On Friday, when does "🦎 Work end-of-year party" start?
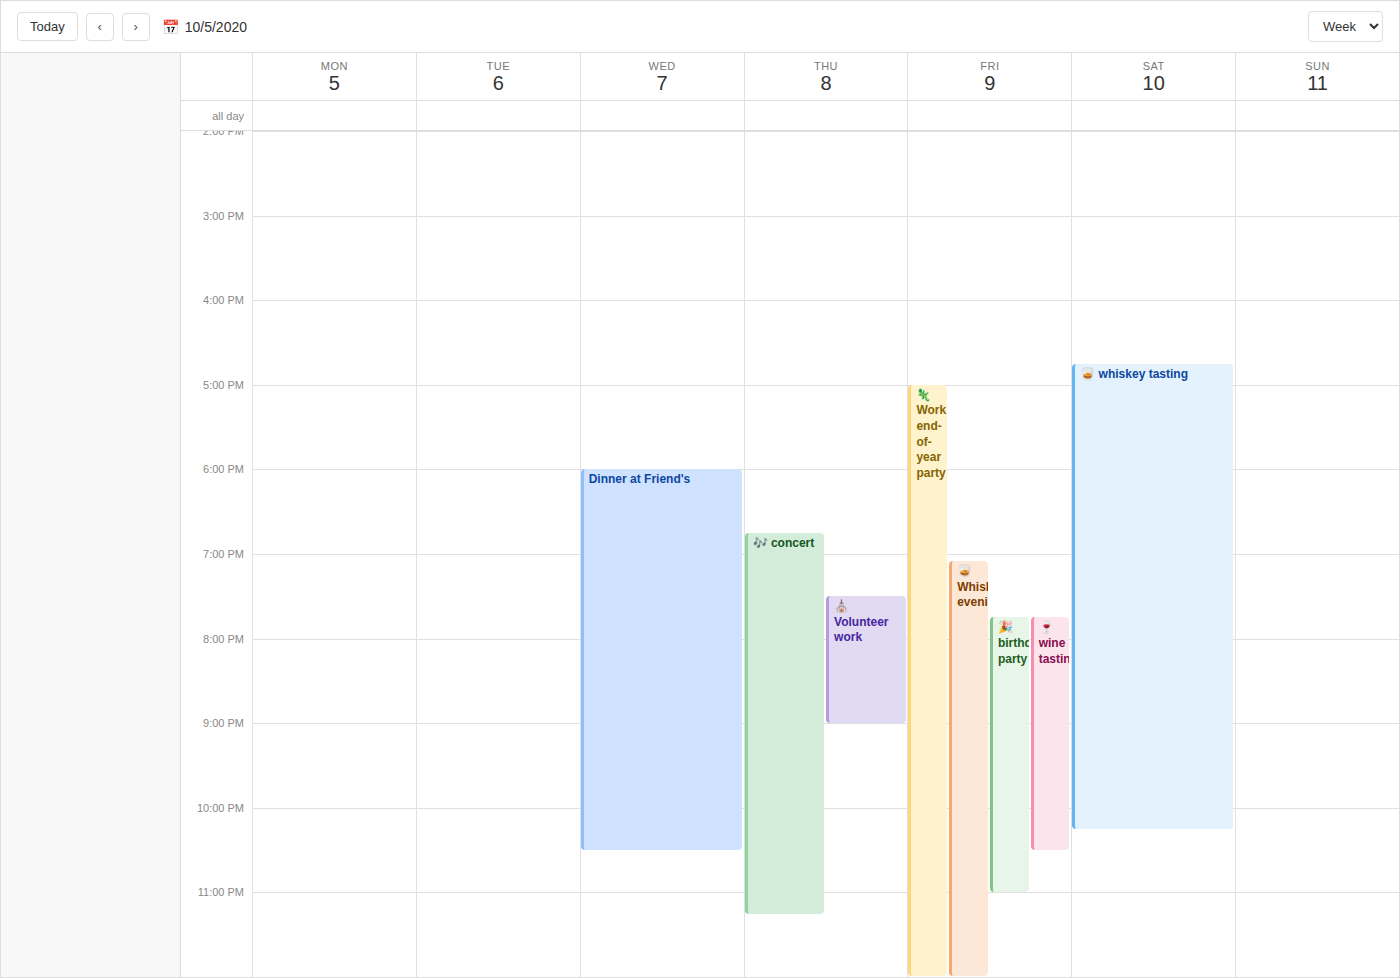
5:00 PM